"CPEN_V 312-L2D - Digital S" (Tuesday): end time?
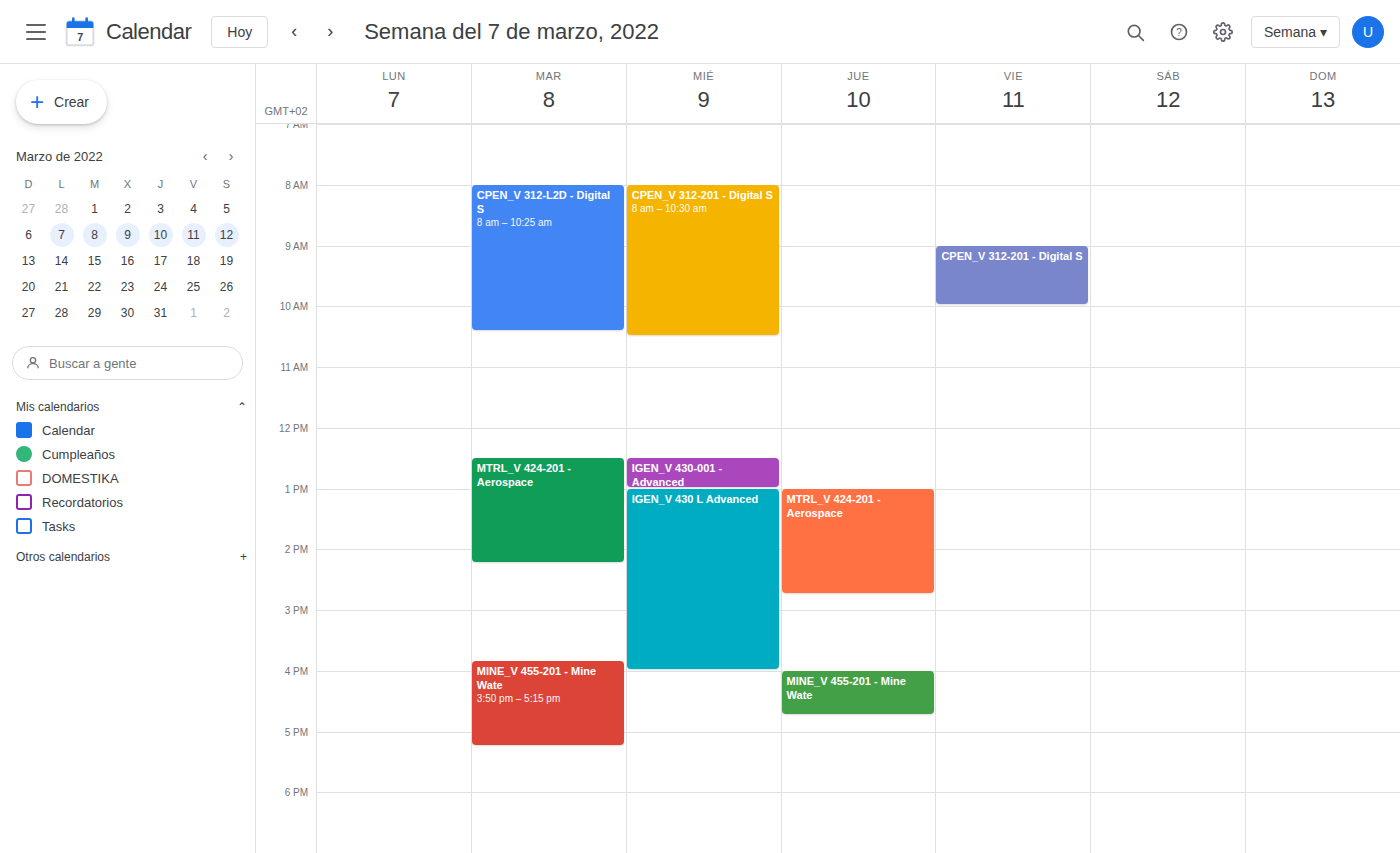
10:25